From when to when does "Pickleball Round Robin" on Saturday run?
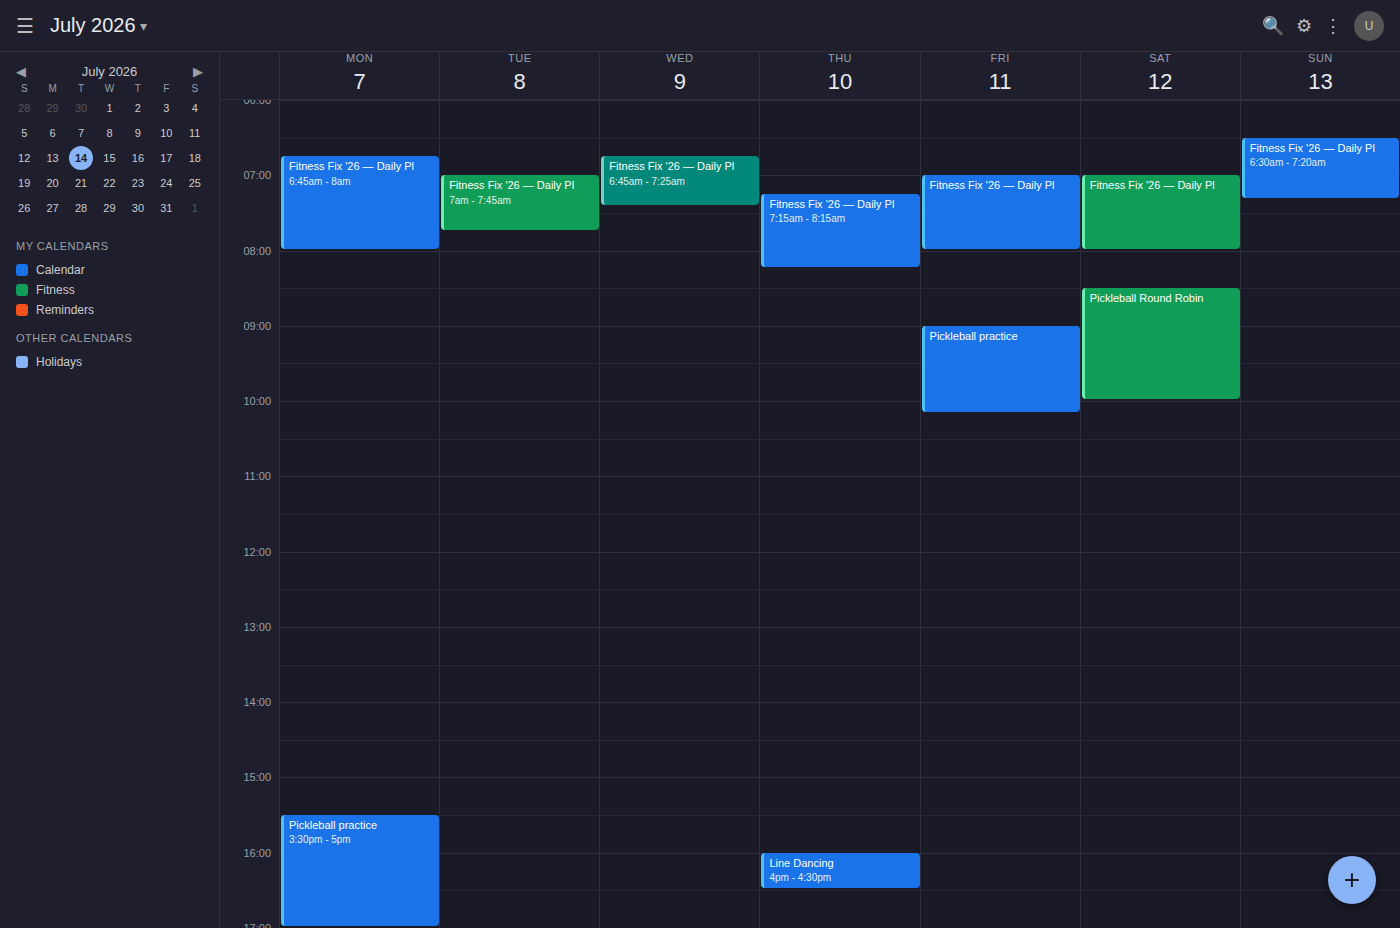
8:30 AM to 10:00 AM